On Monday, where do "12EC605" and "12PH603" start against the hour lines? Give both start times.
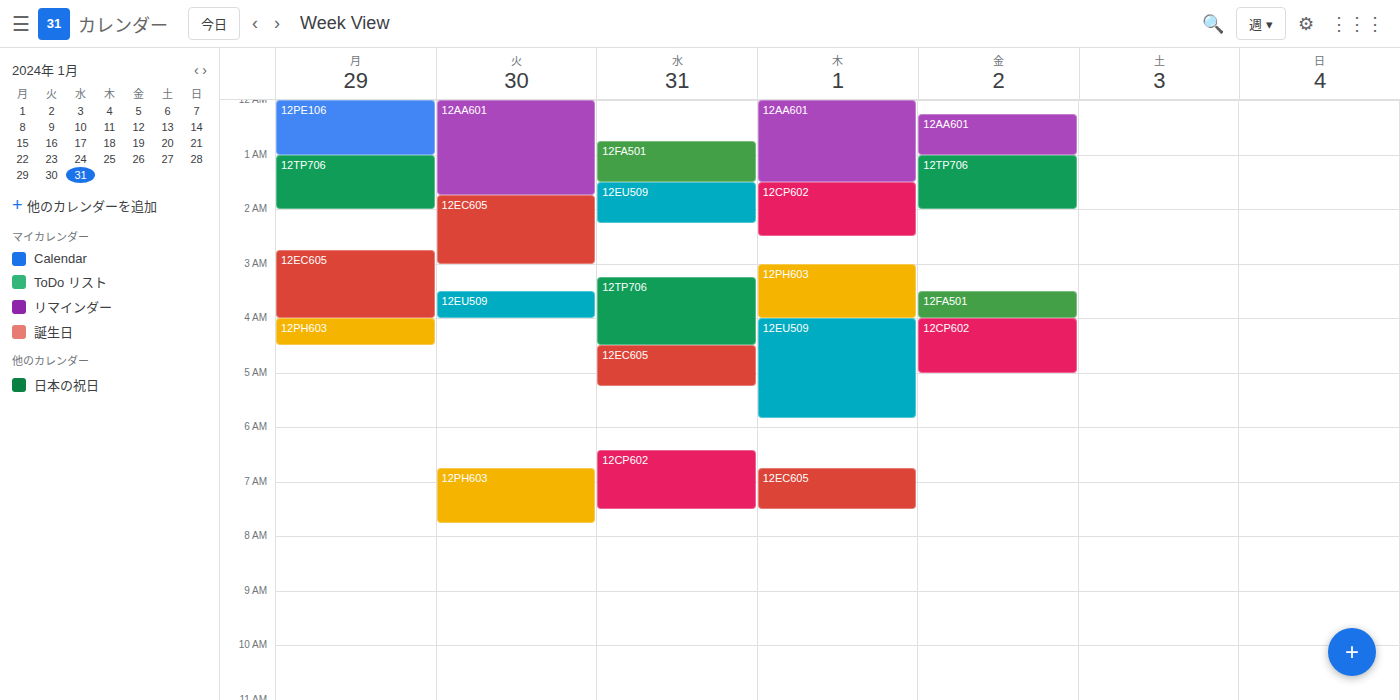
"12EC605": 2:45 AM, neither: three quarters of the way from the 2 AM line to the 3 AM line. "12PH603": 4:00 AM, exactly on the 4 AM line.